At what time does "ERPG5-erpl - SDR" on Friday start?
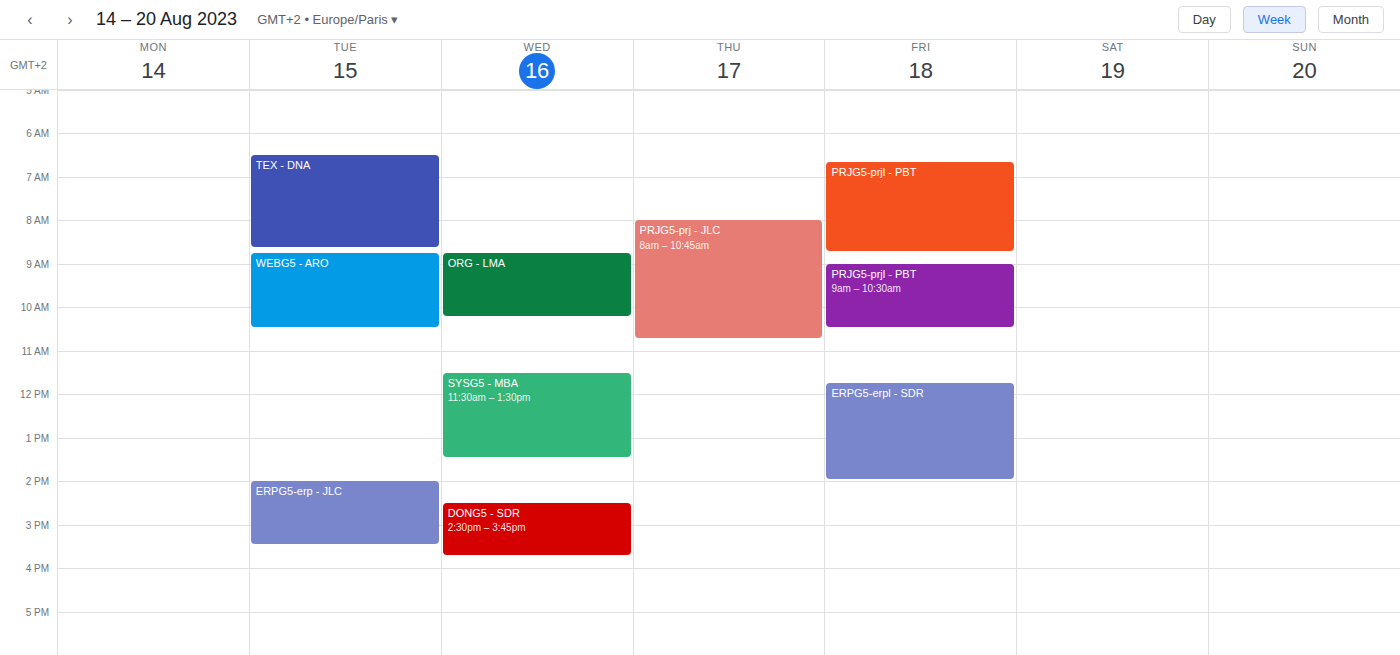
11:45 AM